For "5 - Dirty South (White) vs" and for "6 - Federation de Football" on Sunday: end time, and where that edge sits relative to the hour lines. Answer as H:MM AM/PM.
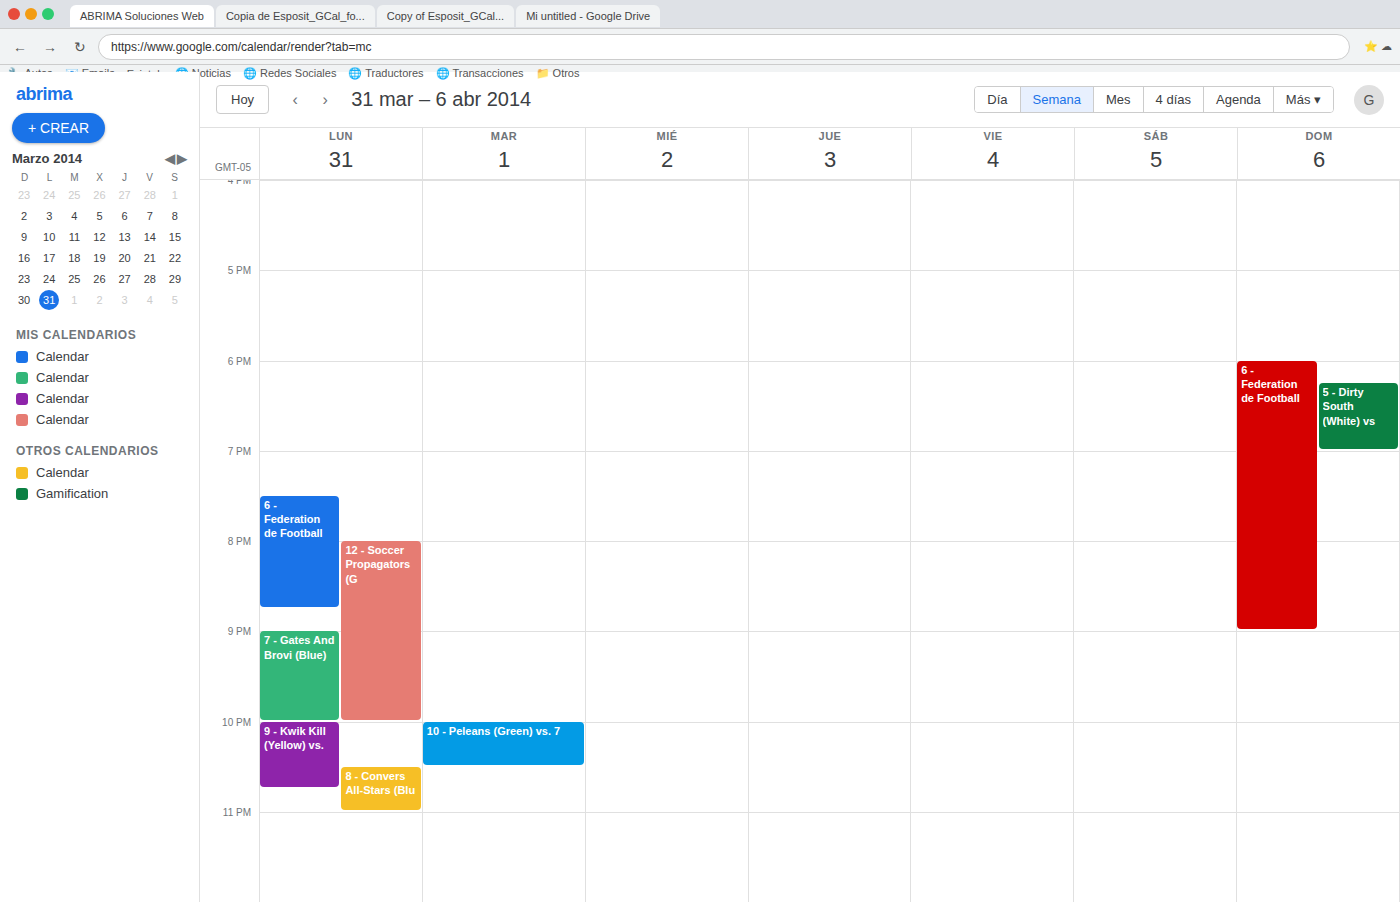
"5 - Dirty South (White) vs": 7:00 PM, exactly on the 7 PM line. "6 - Federation de Football": 9:00 PM, exactly on the 9 PM line.